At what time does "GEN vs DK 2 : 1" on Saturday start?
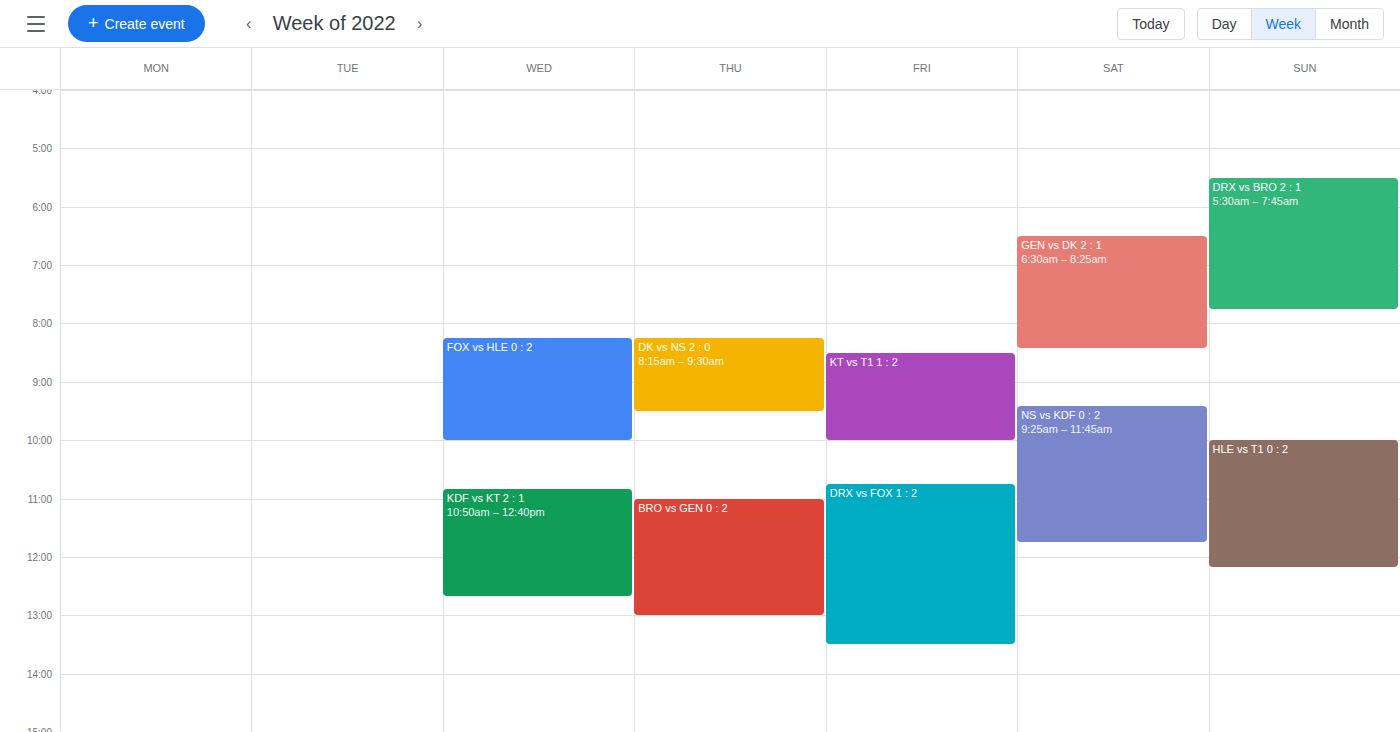
6:30 AM